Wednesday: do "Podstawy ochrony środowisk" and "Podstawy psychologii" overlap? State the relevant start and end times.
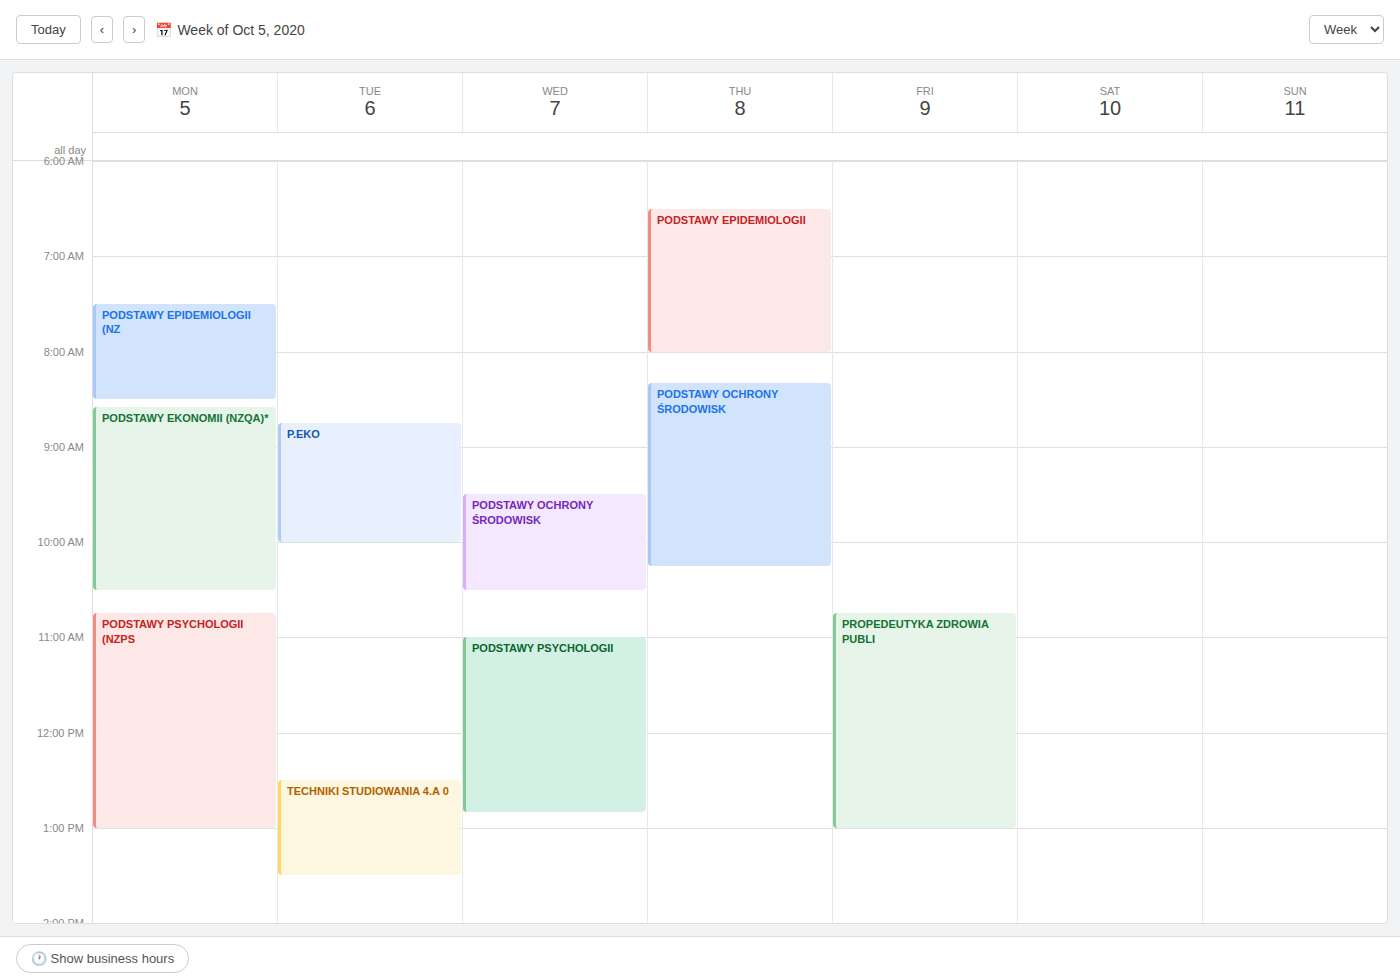
"Podstawy ochrony środowisk" ends at 10:30 and "Podstawy psychologii" starts at 11:00 -- no overlap.